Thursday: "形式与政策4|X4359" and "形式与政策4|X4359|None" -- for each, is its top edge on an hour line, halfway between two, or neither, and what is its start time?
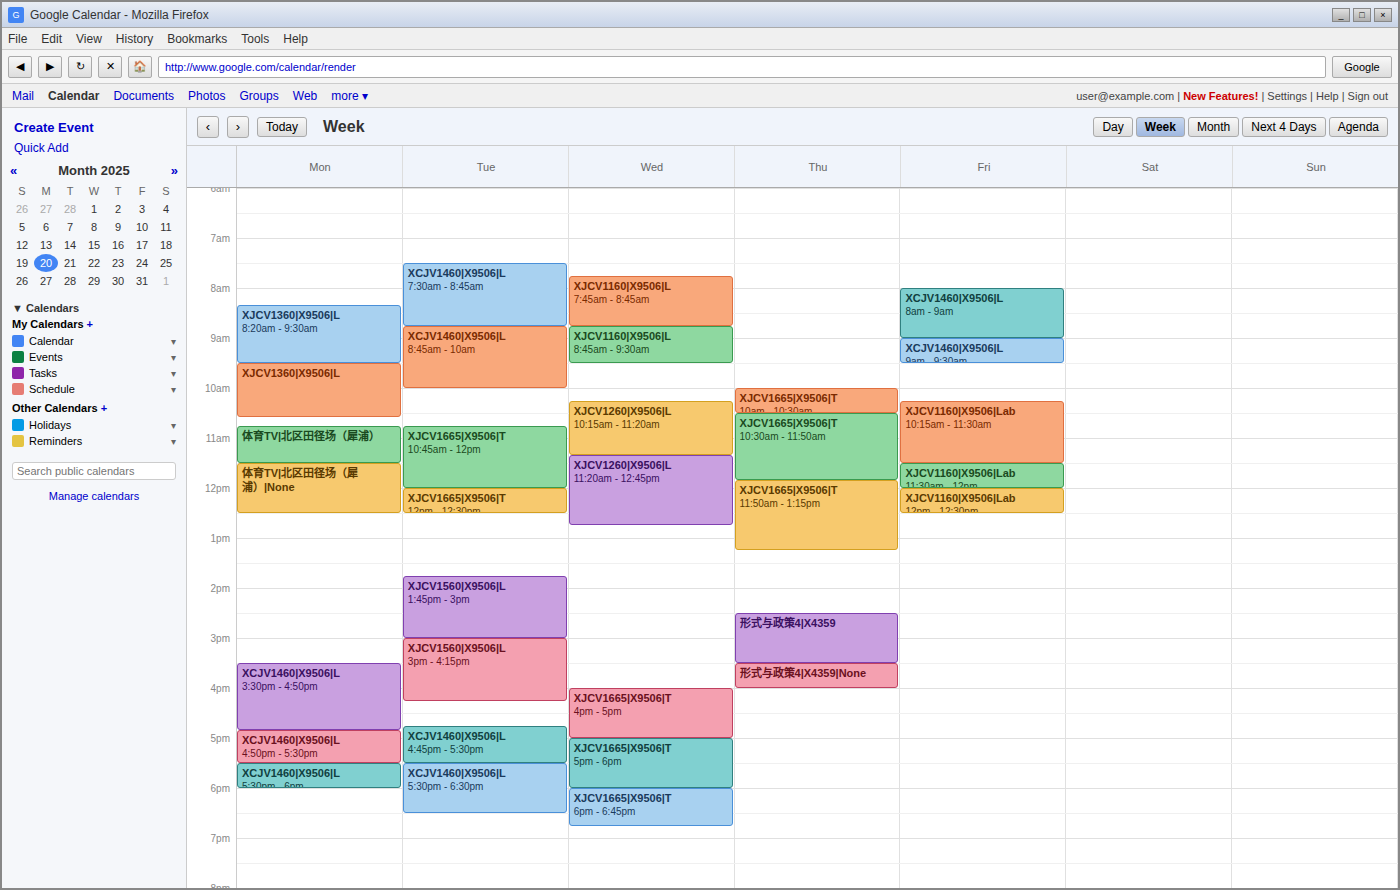
"形式与政策4|X4359": 2:30 PM, halfway between the 2 PM and 3 PM lines. "形式与政策4|X4359|None": 3:30 PM, halfway between the 3 PM and 4 PM lines.